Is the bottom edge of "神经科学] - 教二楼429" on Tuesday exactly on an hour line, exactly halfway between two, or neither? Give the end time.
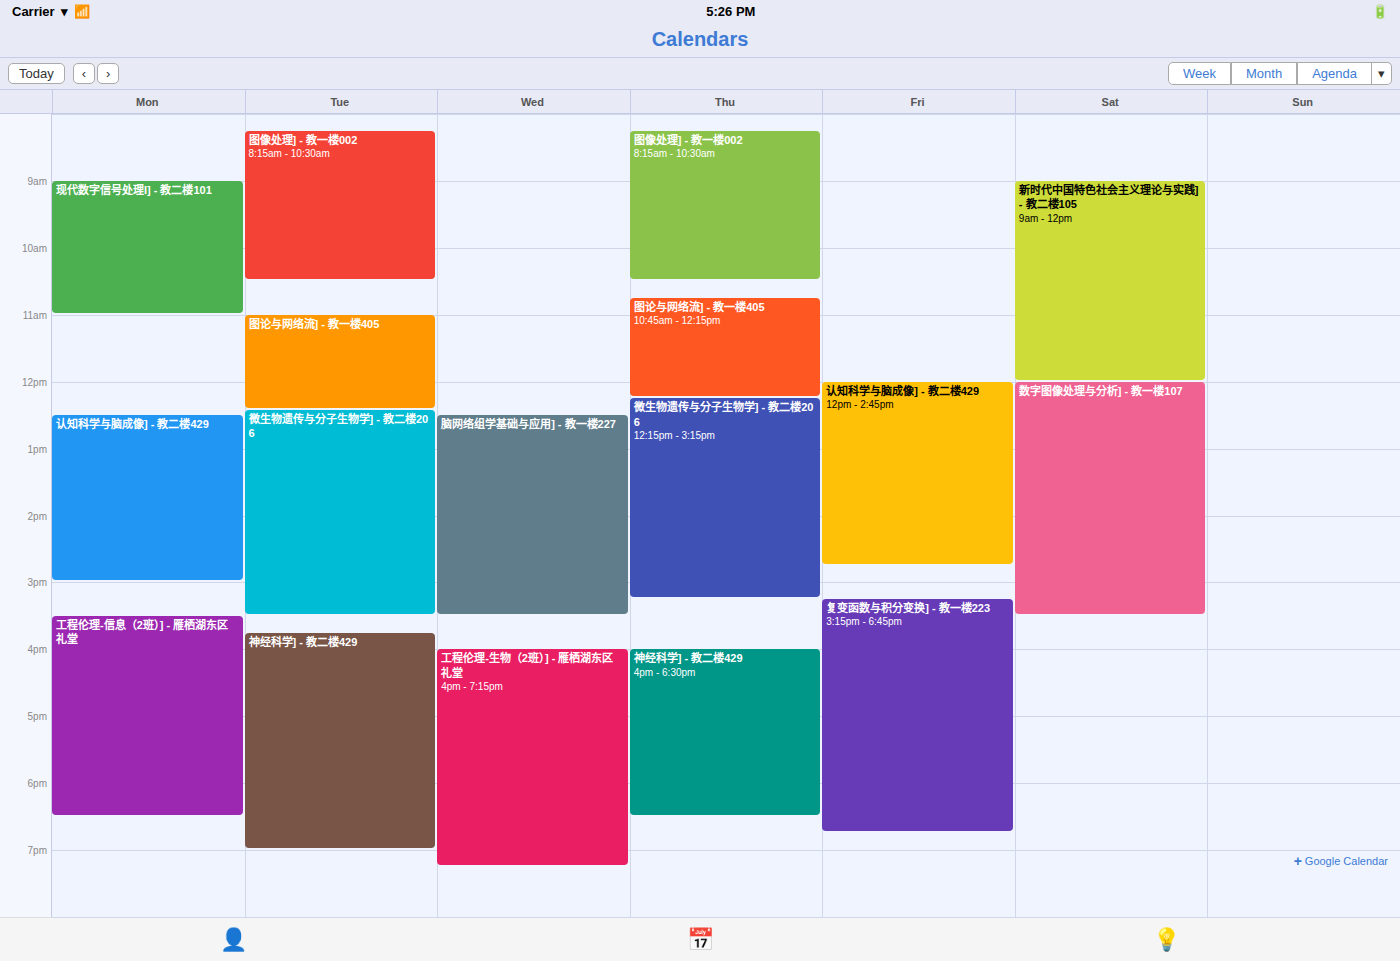
7:00 PM -- exactly on the 7 PM line.